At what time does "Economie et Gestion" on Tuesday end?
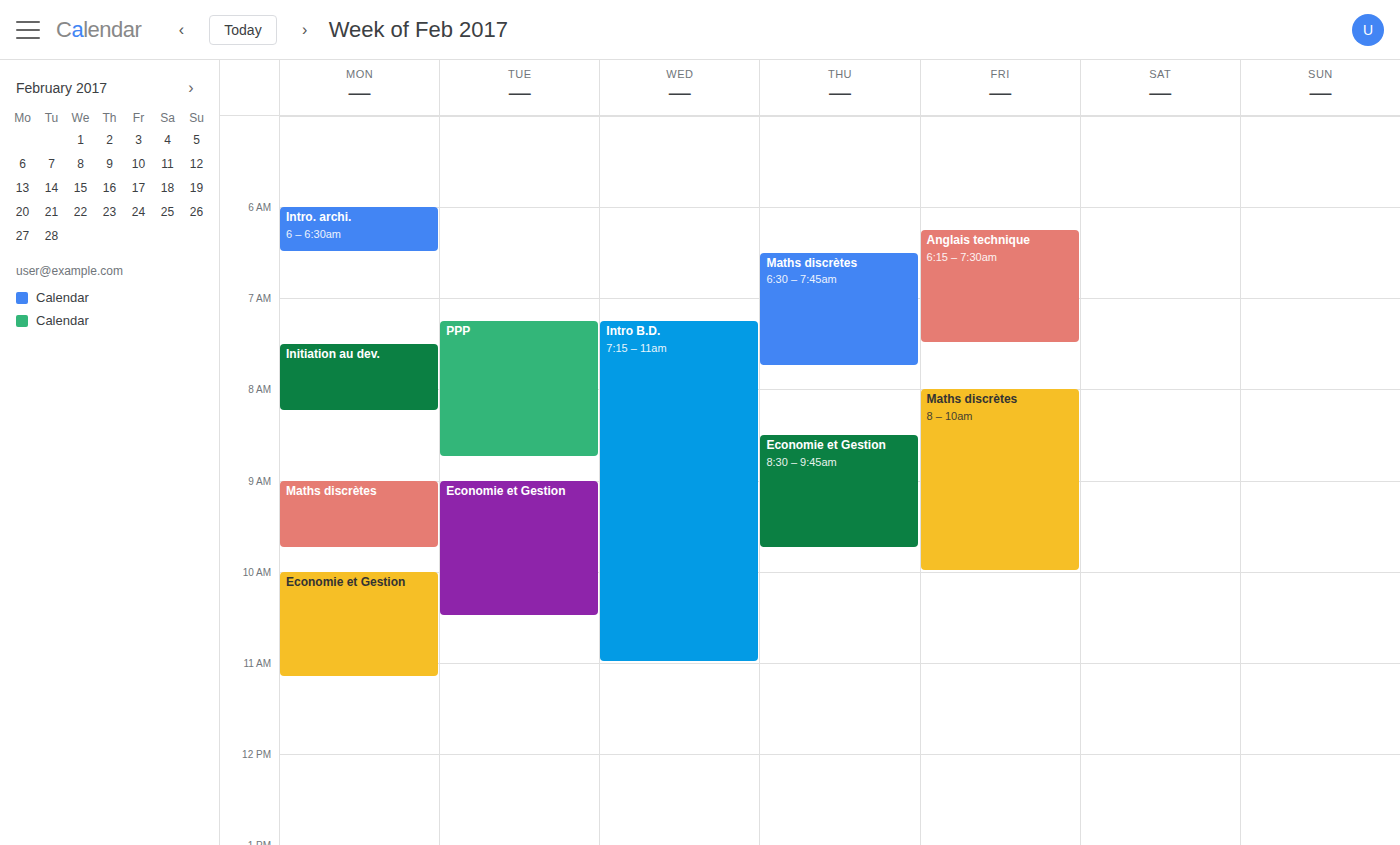
10:30 AM